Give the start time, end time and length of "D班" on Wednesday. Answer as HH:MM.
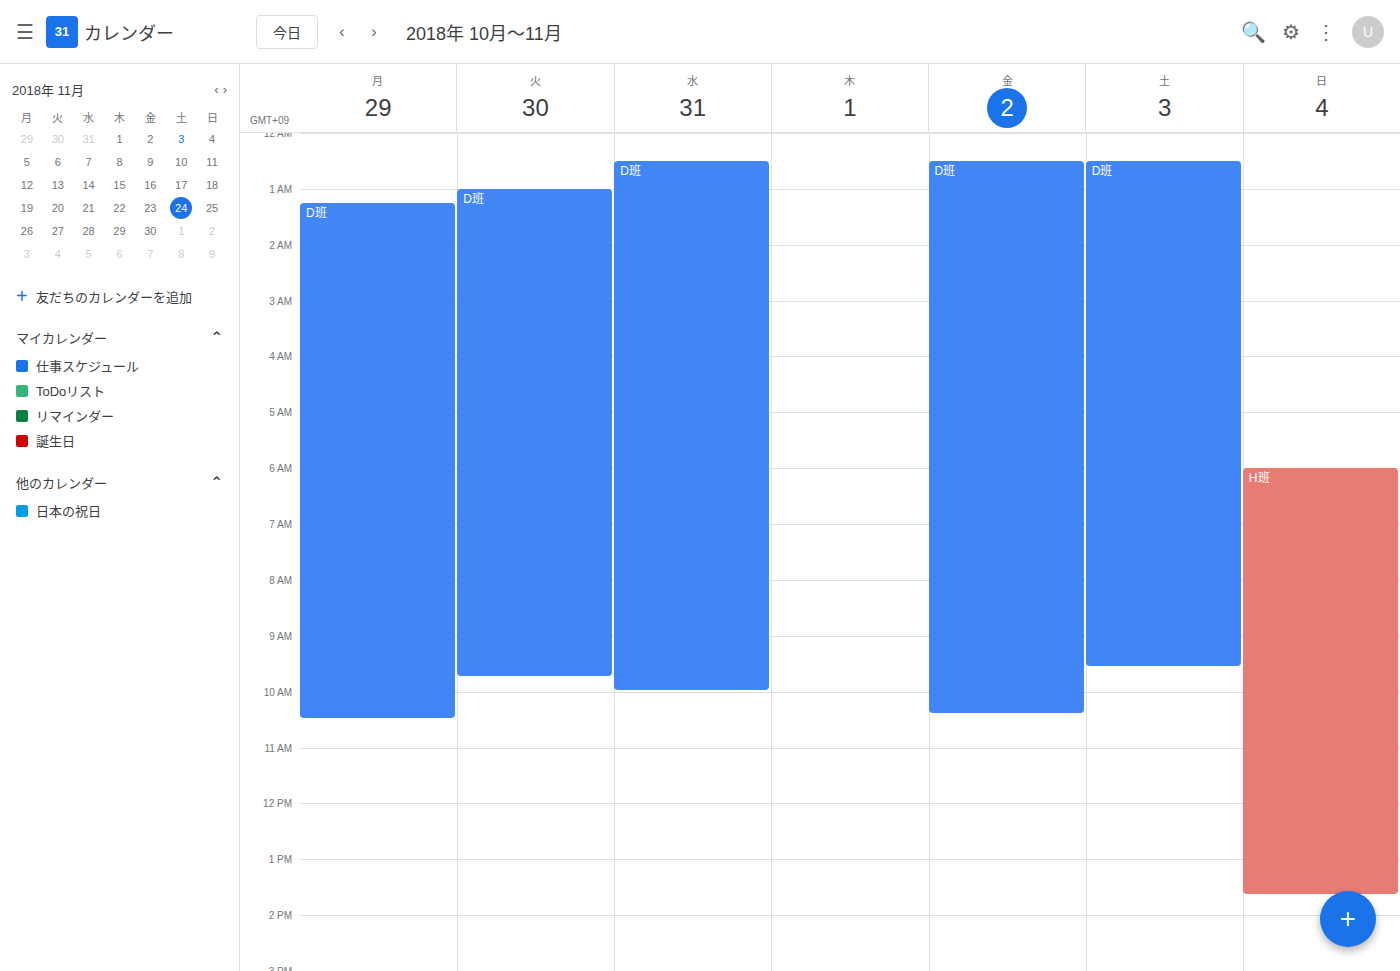
00:30 to 10:00, 9 hours 30 minutes